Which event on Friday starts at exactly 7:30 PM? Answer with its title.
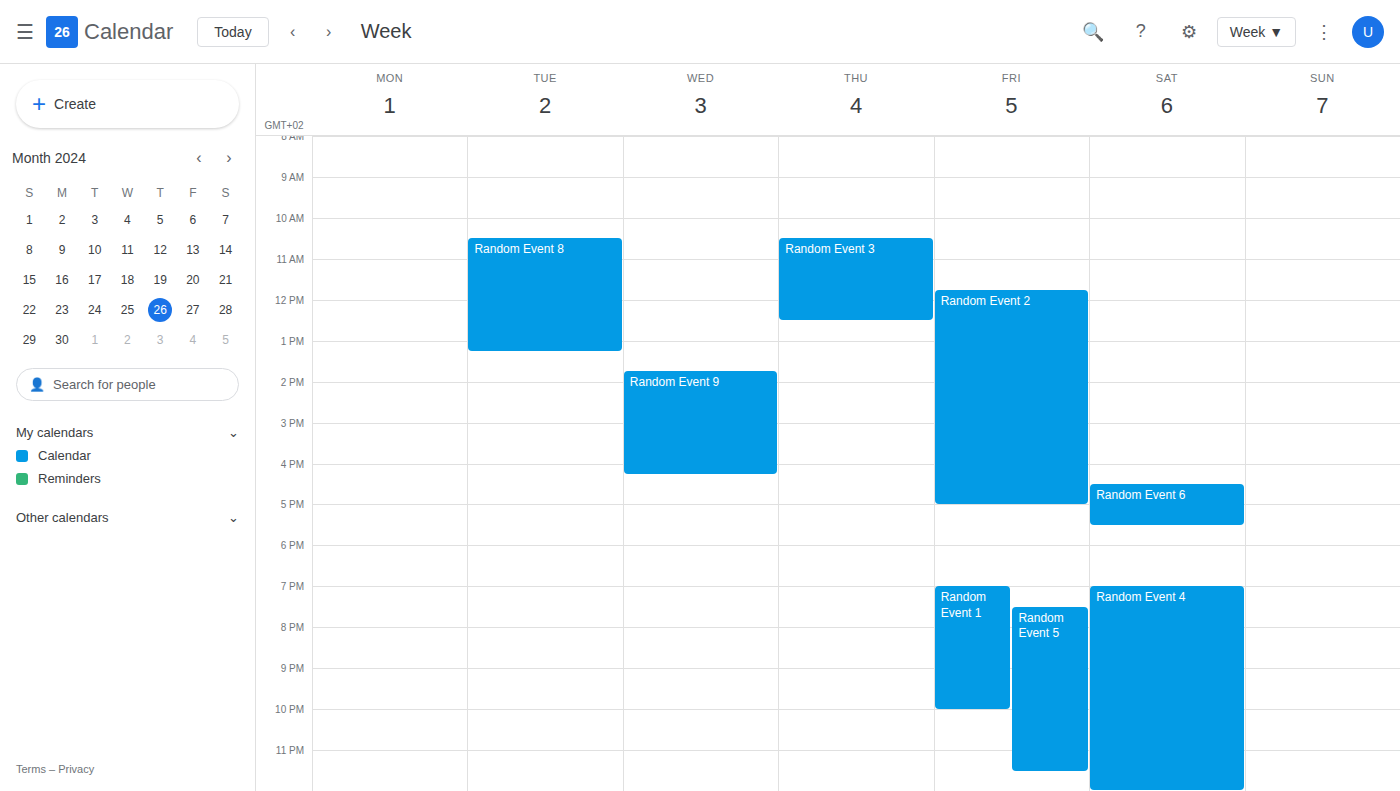
"Random Event 5"